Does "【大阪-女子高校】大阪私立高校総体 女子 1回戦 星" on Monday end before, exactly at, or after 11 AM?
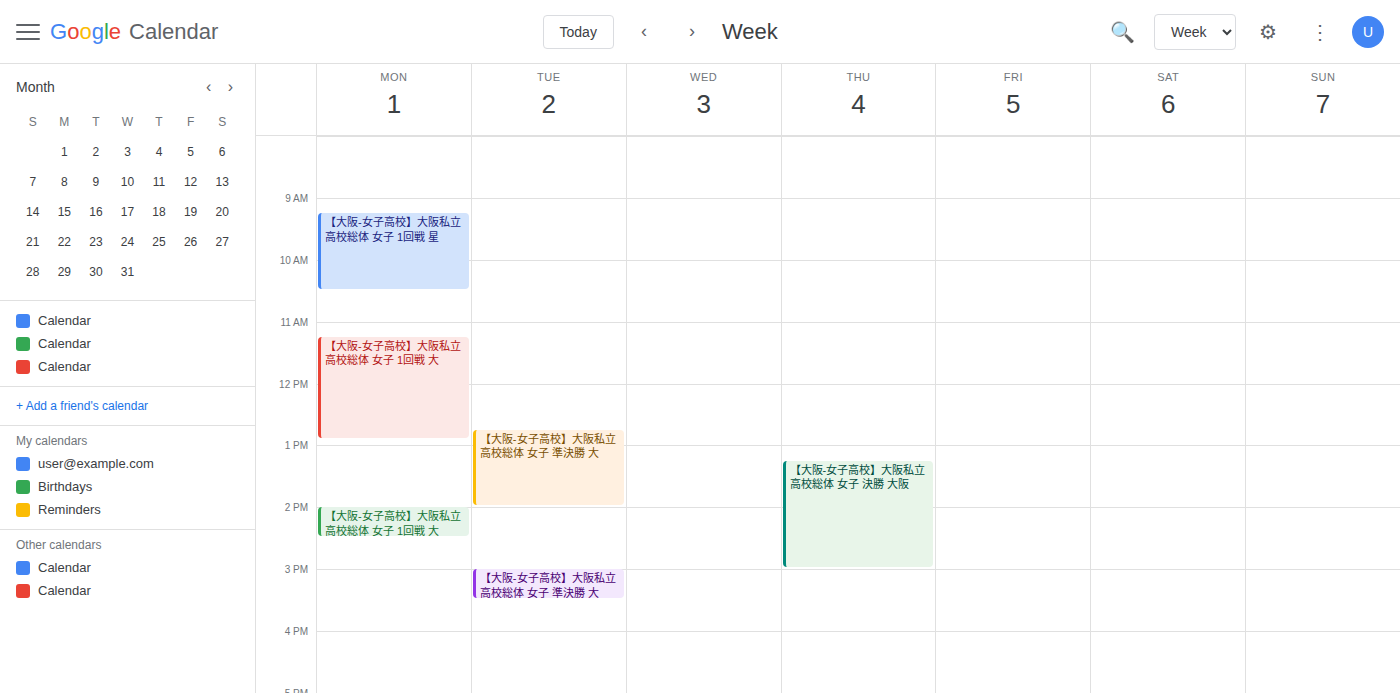
10:30 AM -- before 11 AM, 30 minutes above the 11 AM line.